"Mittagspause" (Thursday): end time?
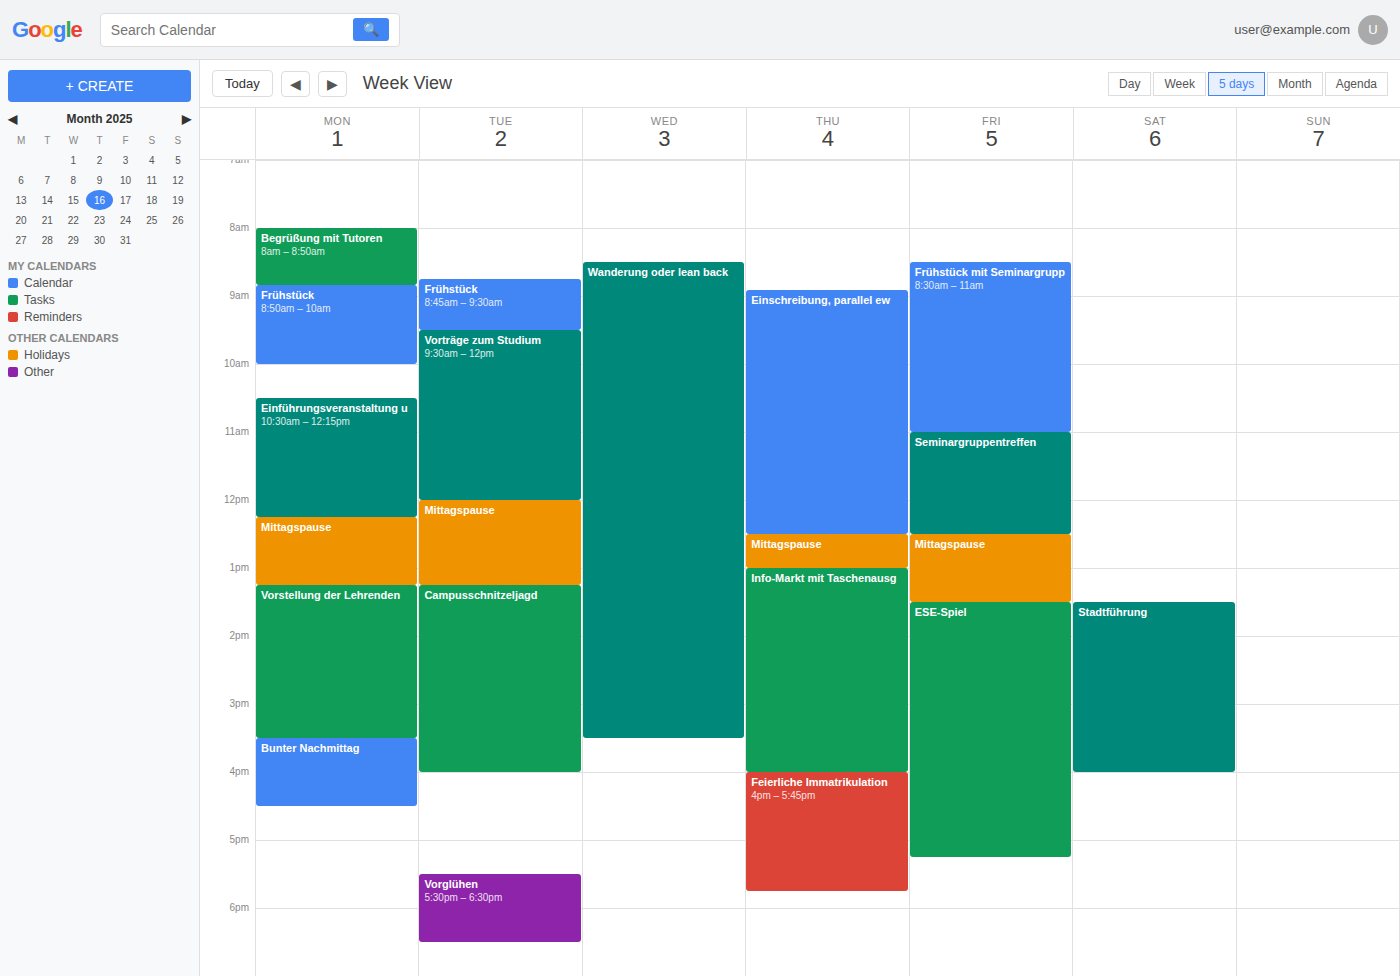
1:00 PM